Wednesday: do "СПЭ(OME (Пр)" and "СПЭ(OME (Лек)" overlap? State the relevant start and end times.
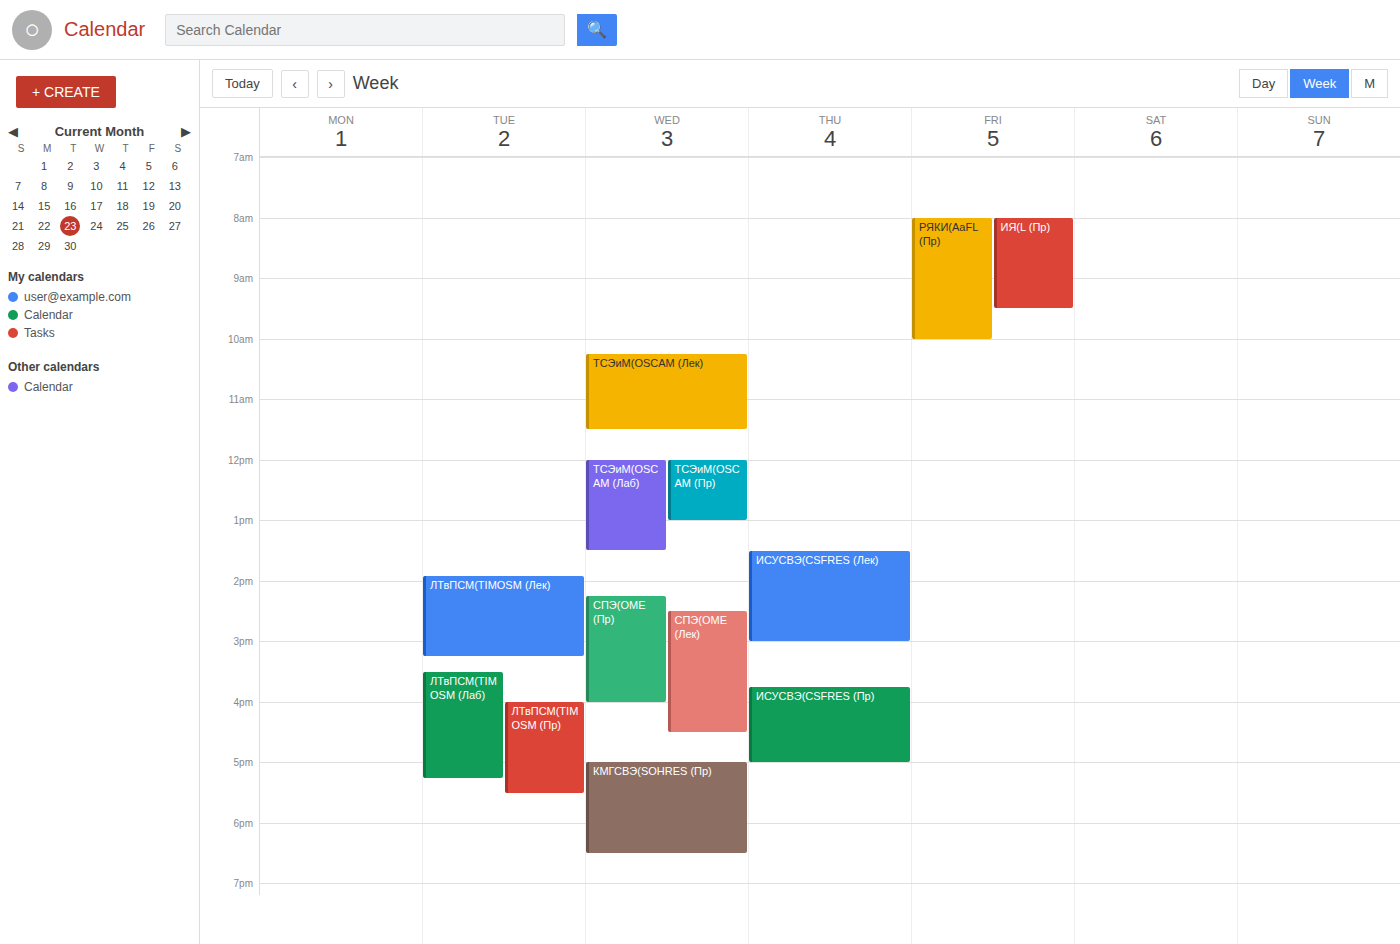
"СПЭ(OME (Лек)" starts at 2:30 PM, before "СПЭ(OME (Пр)" ends at 4:00 PM -- they overlap.